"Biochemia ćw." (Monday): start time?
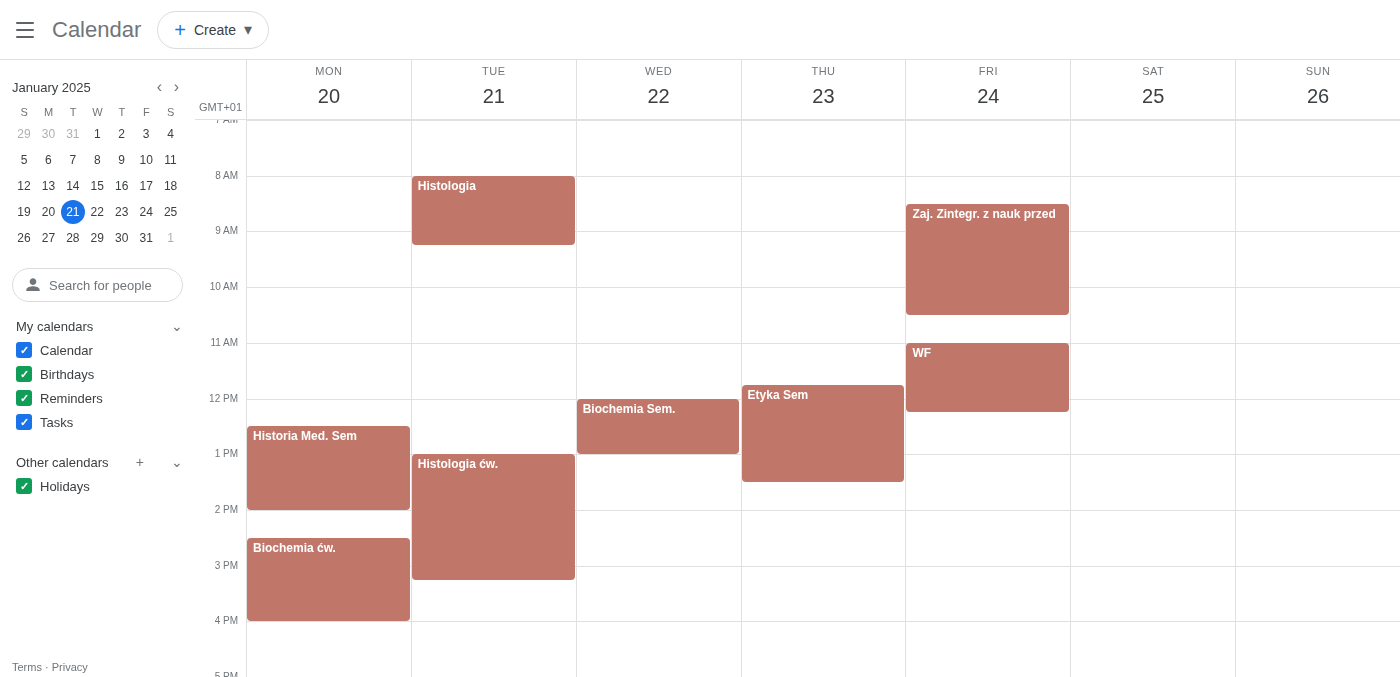
2:30 PM